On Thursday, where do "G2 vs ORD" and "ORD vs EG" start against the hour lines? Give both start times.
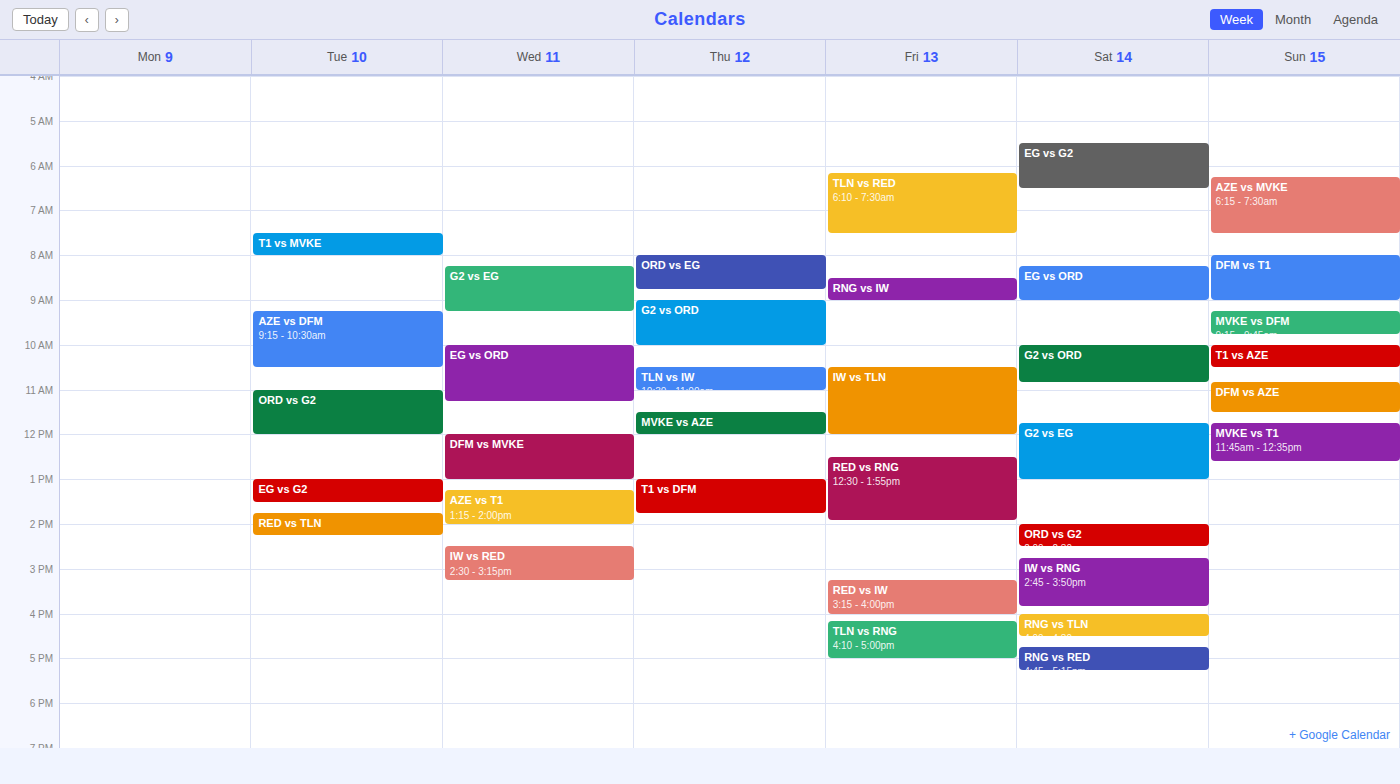
"G2 vs ORD": 9:00 AM, exactly on the 9 AM line. "ORD vs EG": 8:00 AM, exactly on the 8 AM line.